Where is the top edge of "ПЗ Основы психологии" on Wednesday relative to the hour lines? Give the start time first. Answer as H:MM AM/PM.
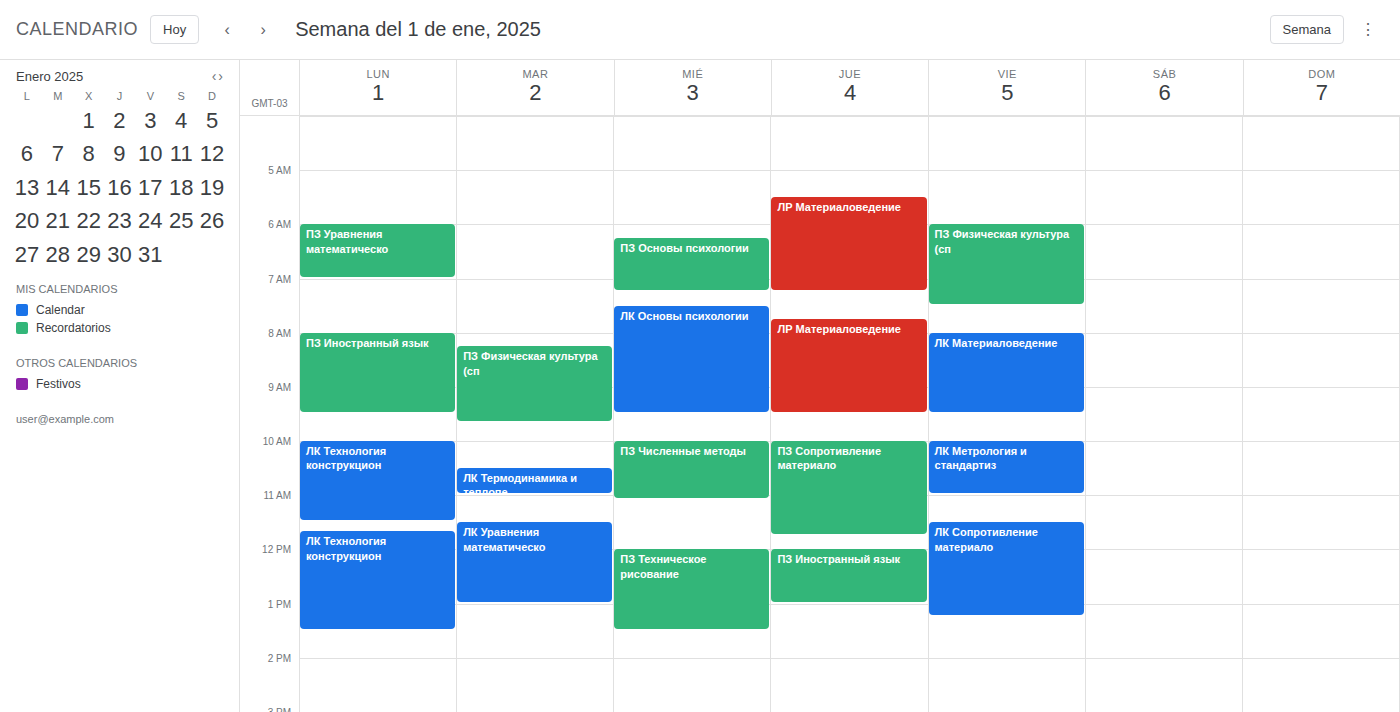
6:15 AM -- neither: a quarter of the way from the 6 AM line to the 7 AM line.